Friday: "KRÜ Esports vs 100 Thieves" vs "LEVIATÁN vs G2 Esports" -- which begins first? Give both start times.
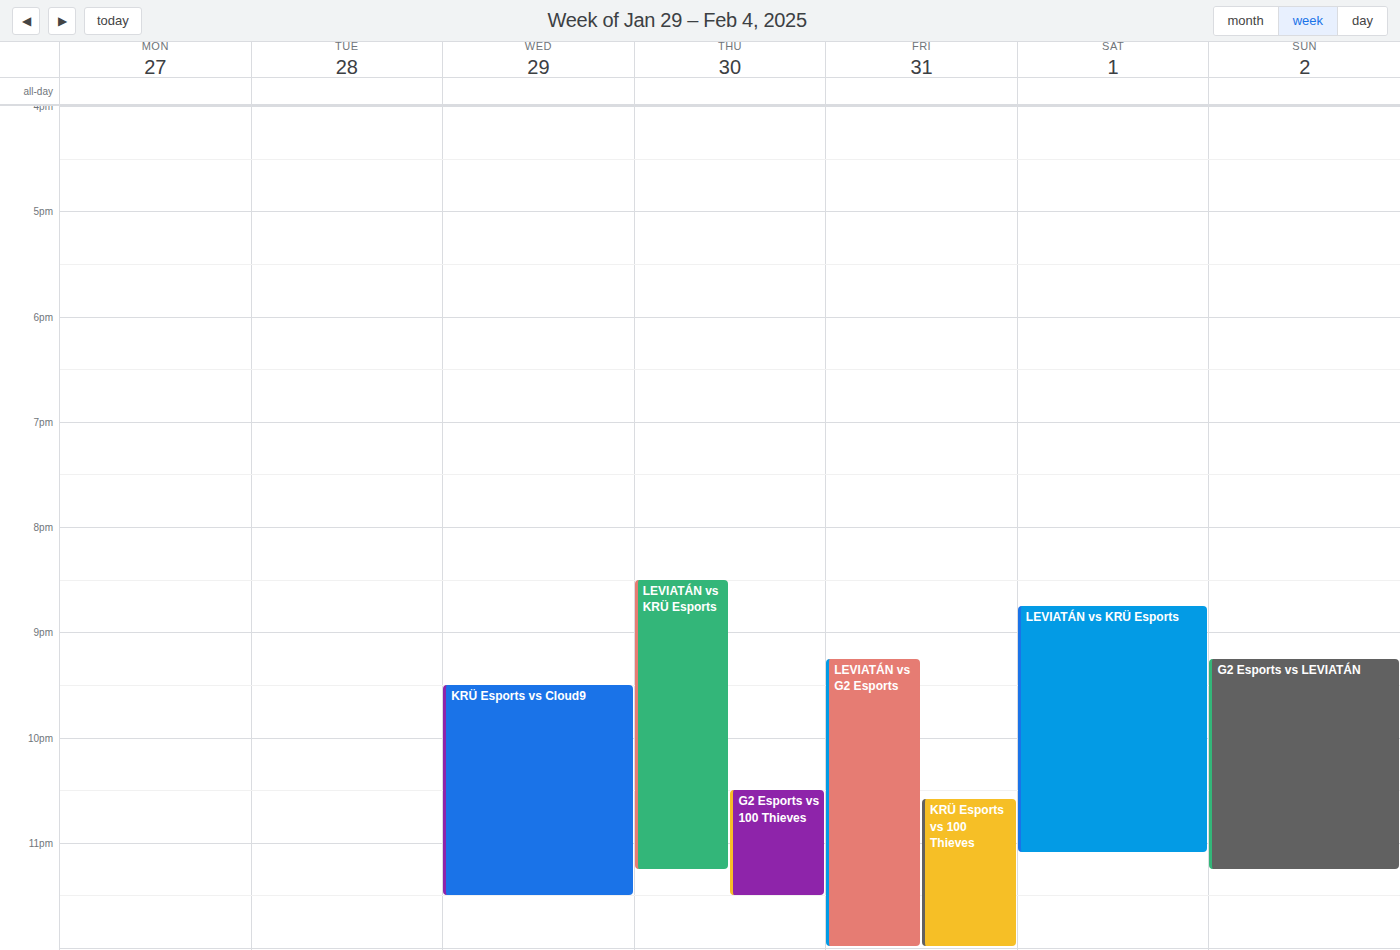
"LEVIATÁN vs G2 Esports" 21:15; "KRÜ Esports vs 100 Thieves" 22:35.